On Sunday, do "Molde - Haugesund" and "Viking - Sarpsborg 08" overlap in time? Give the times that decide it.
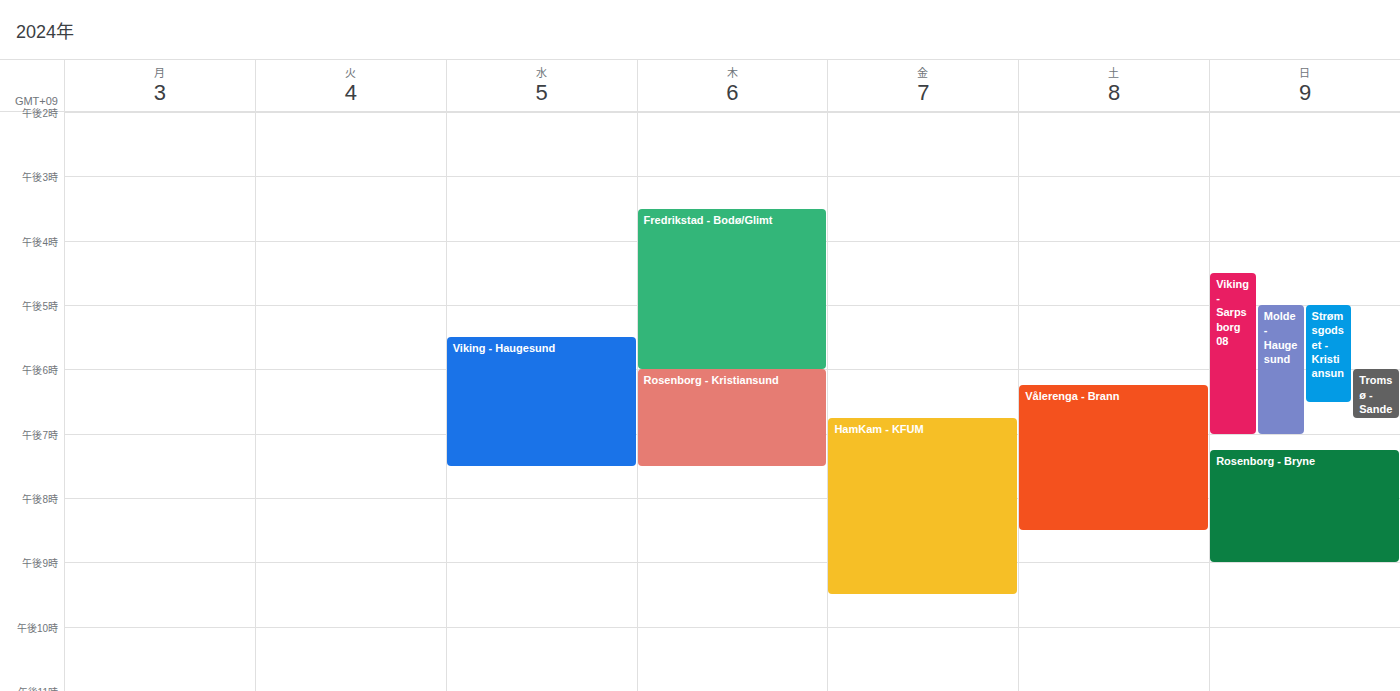
"Molde - Haugesund" runs 5:00 PM to 7:00 PM, inside "Viking - Sarpsborg 08" -- they overlap.